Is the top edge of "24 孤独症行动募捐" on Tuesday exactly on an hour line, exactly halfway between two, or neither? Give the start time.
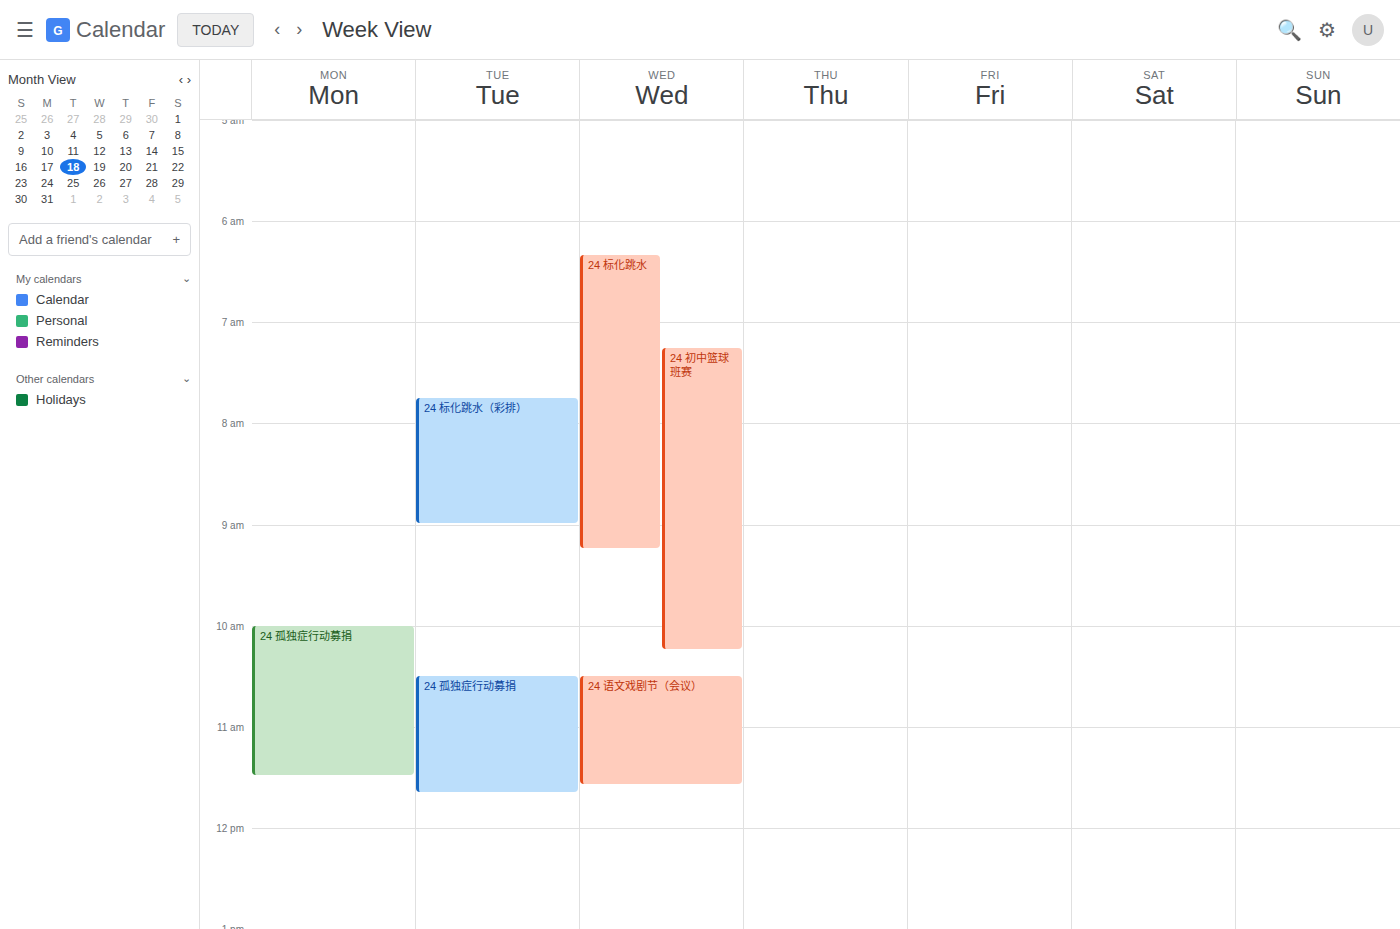
10:30 AM -- halfway between the 10 AM and 11 AM lines.